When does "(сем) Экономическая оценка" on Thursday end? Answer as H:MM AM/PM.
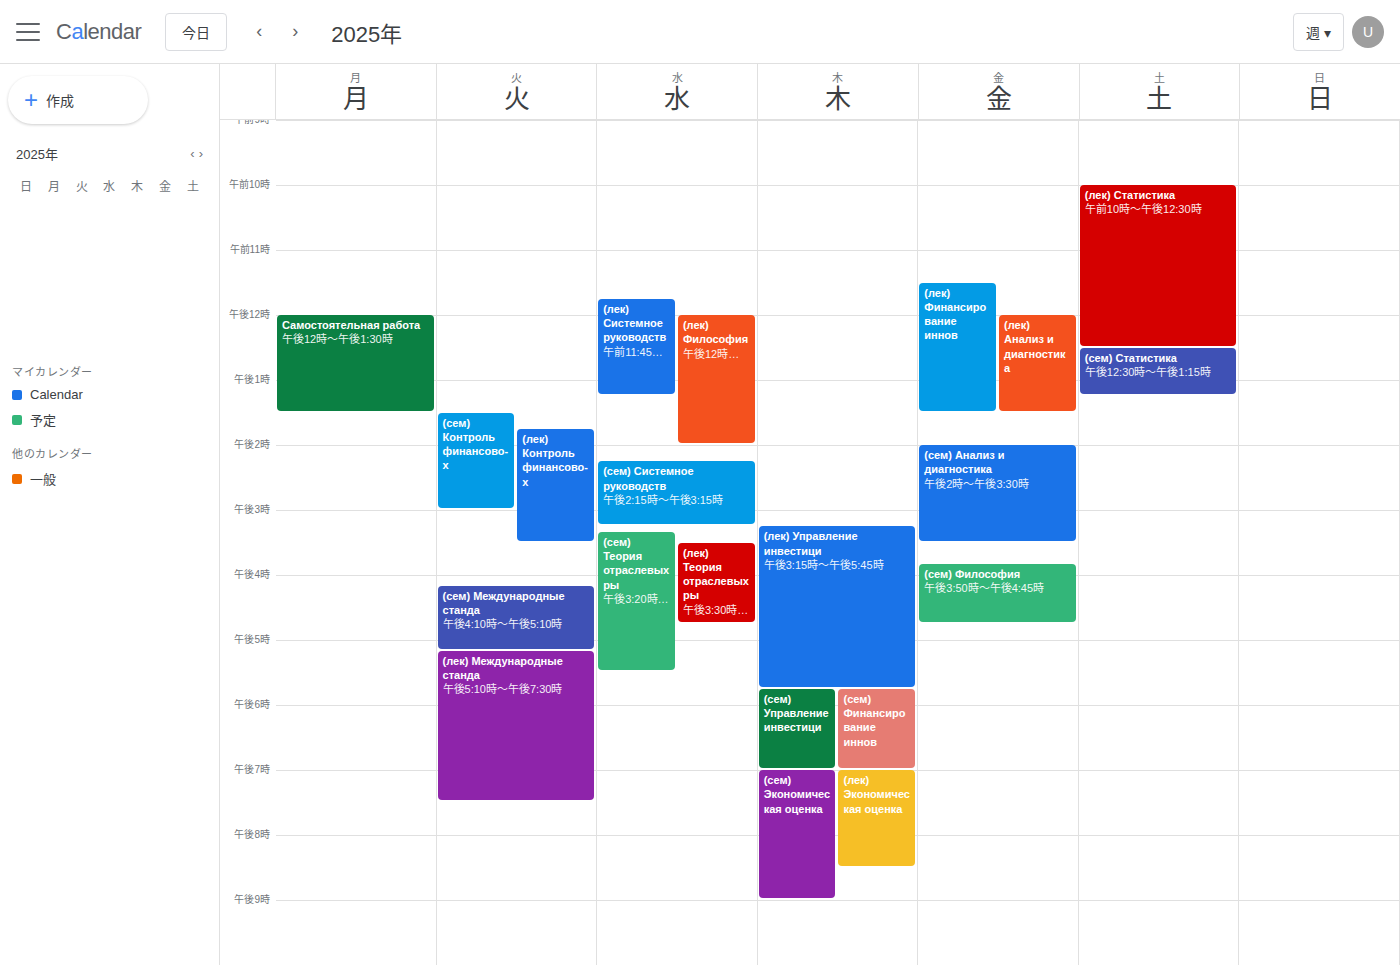
9:00 PM